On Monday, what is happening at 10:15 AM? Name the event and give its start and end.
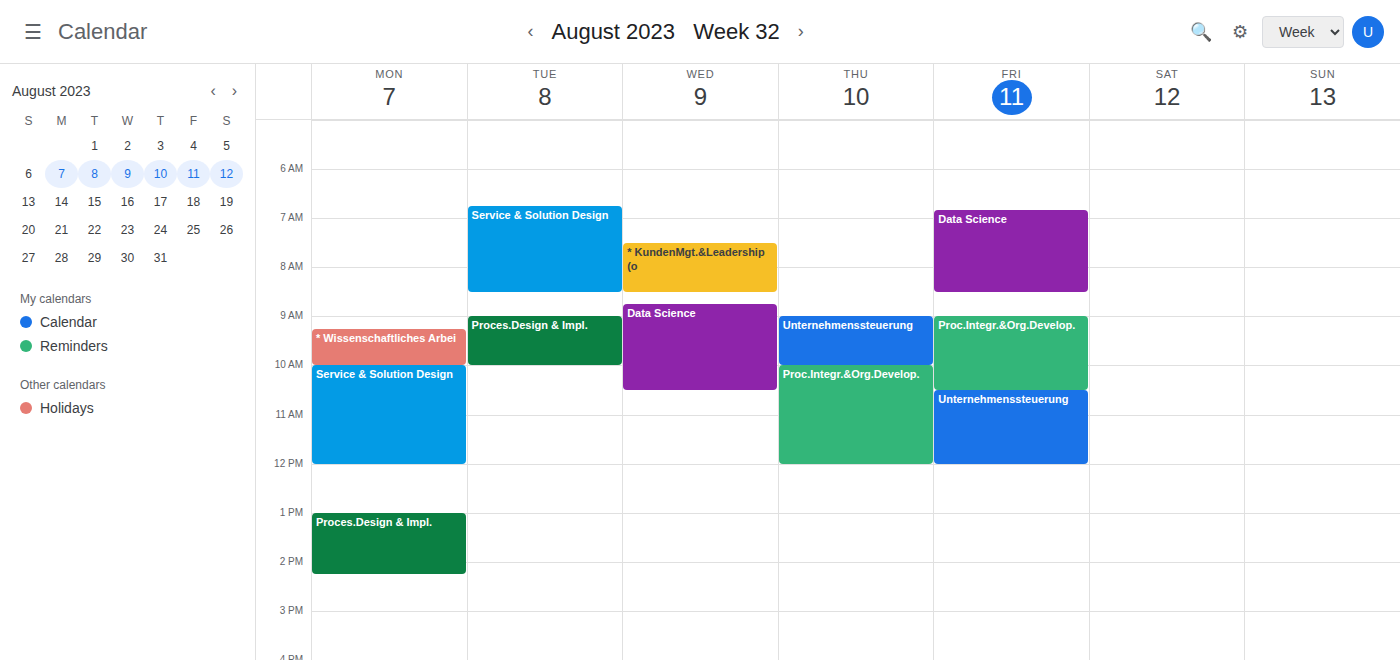
"Service & Solution Design", 10:00 AM to 12:00 PM